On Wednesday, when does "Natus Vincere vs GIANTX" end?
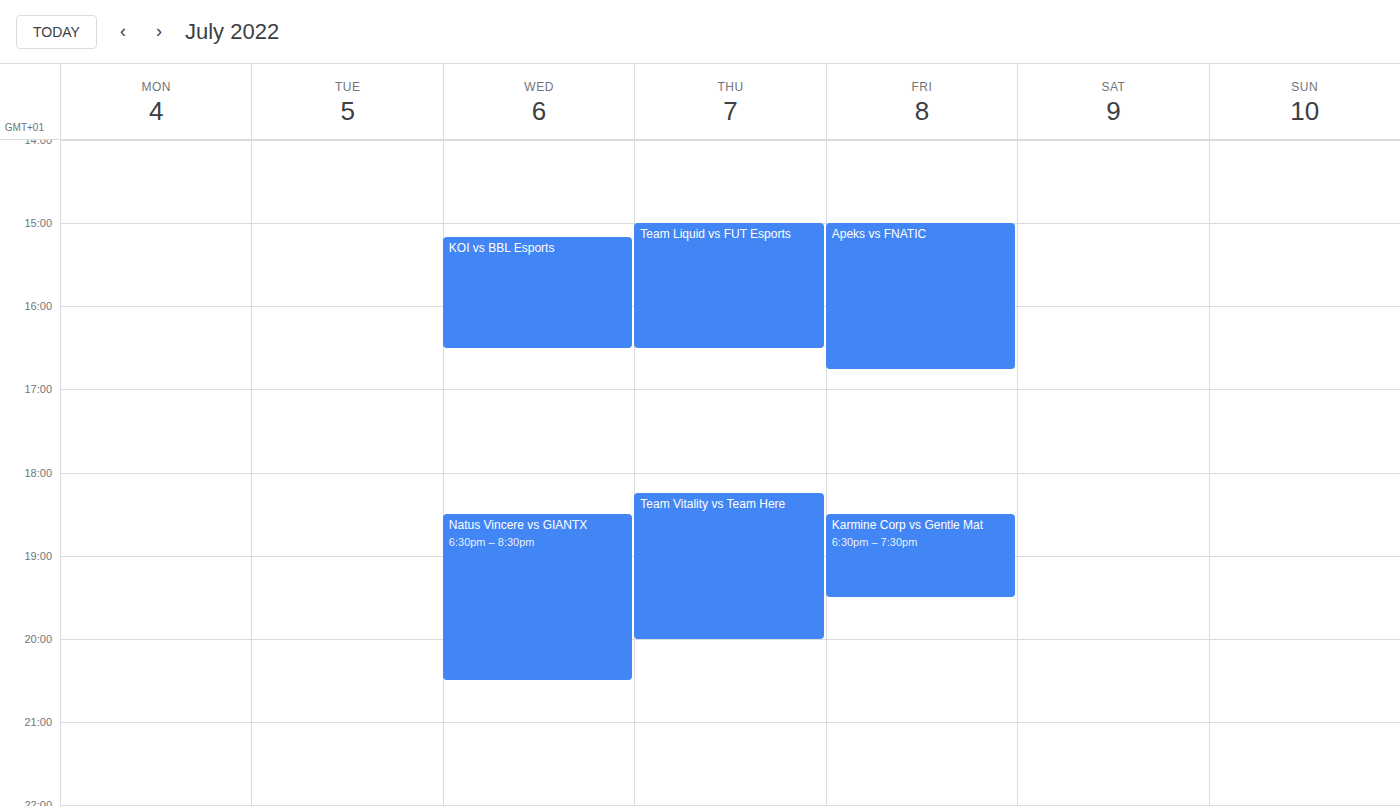
8:30 PM